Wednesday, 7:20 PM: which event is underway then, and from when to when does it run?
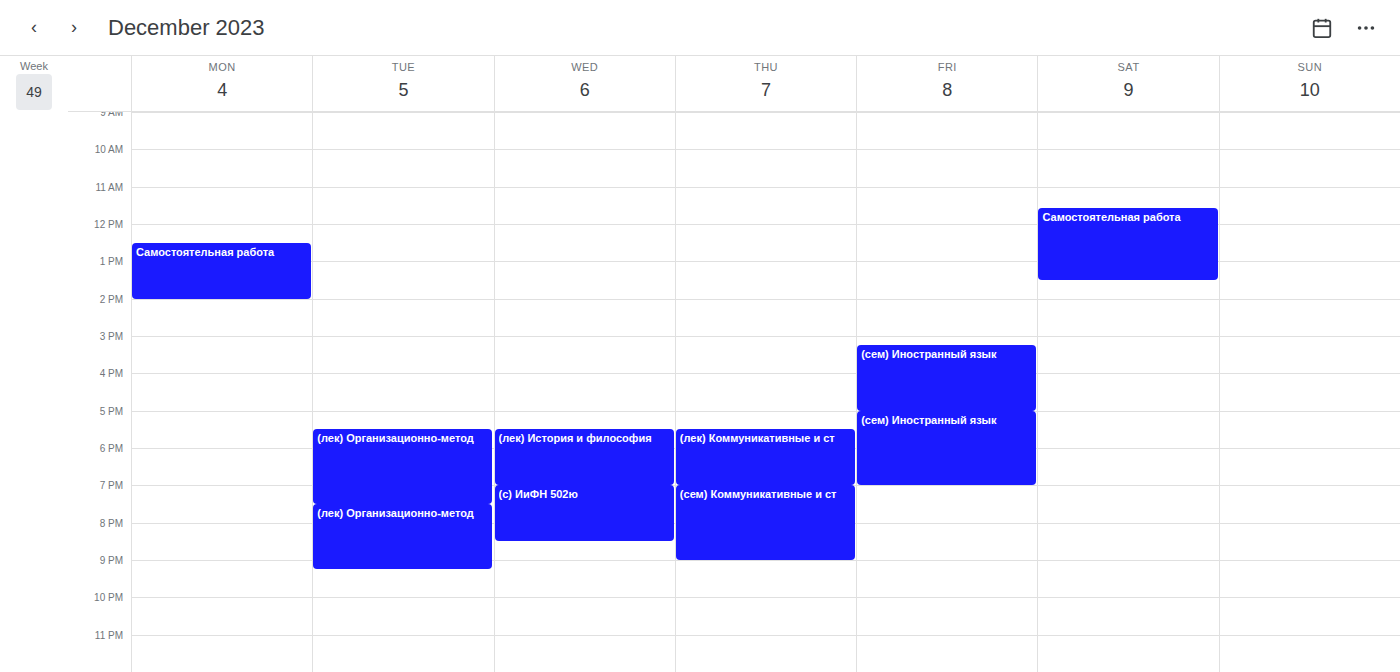
"(с) ИиФН 502ю", 7:00 PM to 8:30 PM